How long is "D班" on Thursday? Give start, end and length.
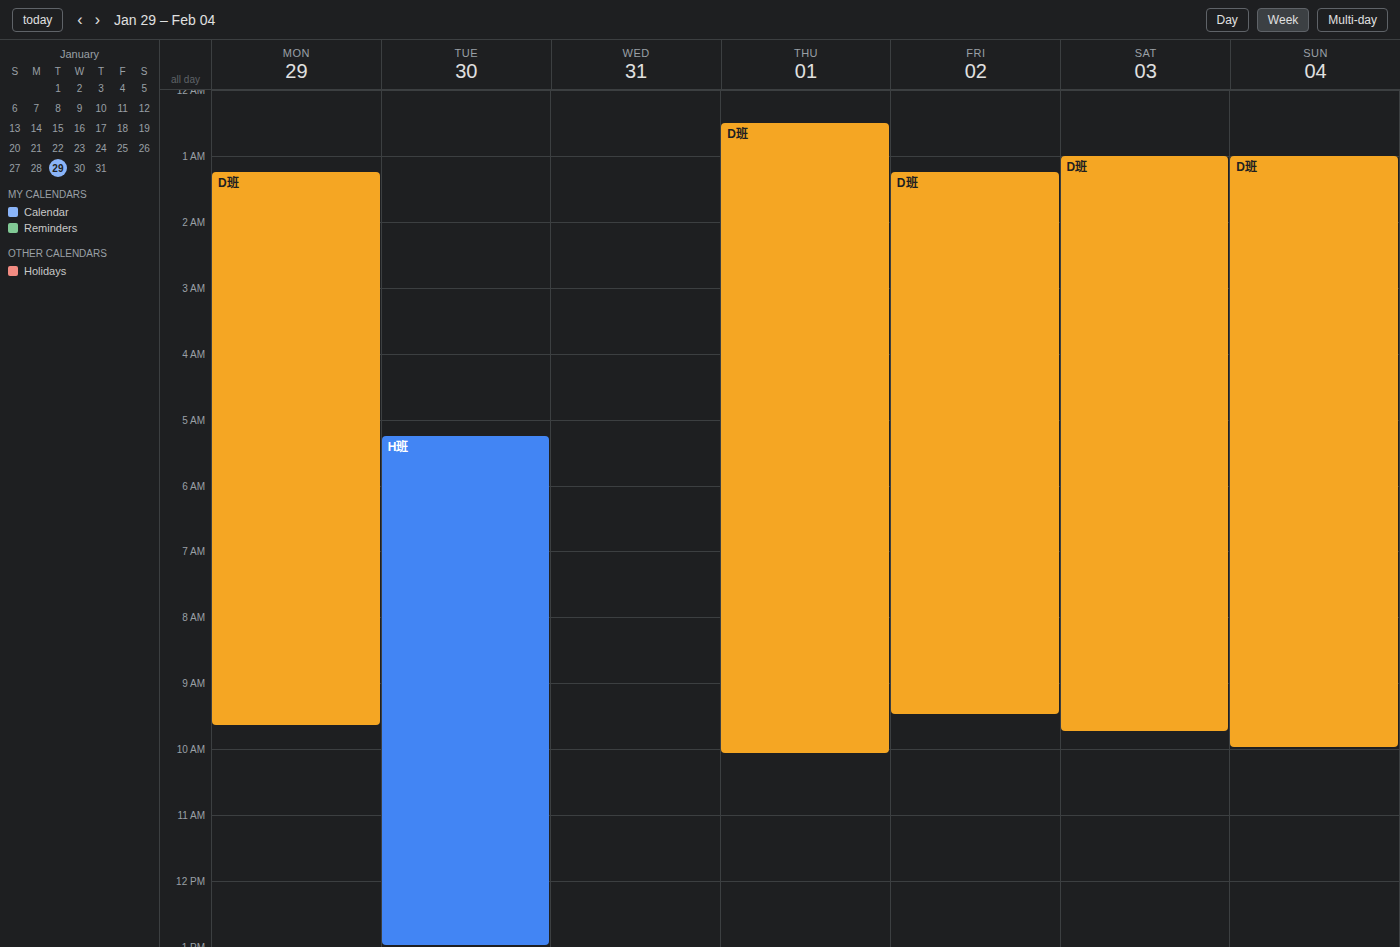
00:30 to 10:05, 9 hours 35 minutes